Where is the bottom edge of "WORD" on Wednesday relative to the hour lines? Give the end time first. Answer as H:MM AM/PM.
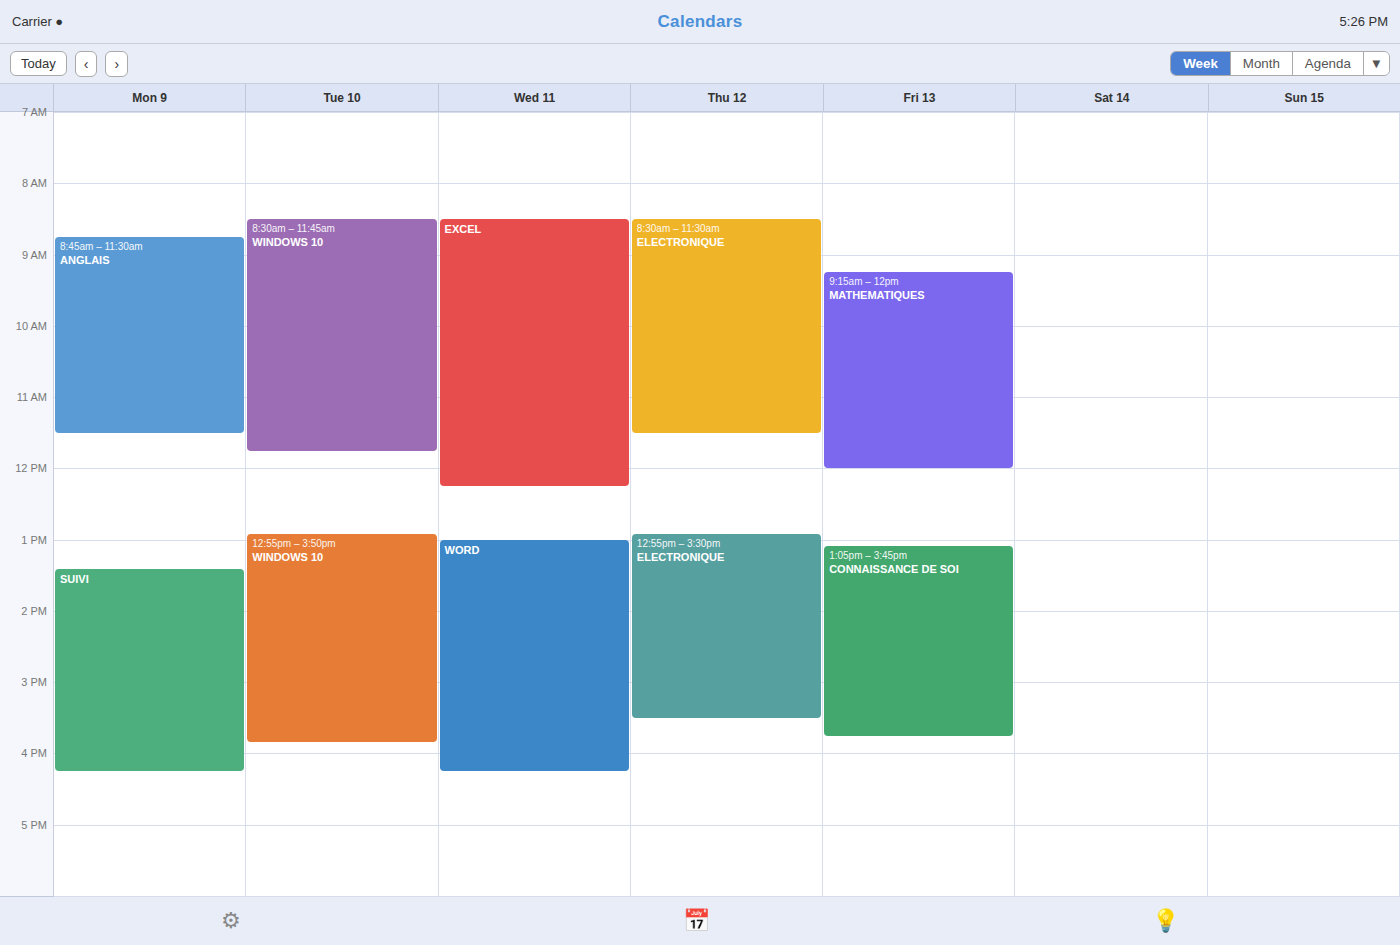
4:15 PM -- neither: a quarter of the way from the 4 PM line to the 5 PM line.